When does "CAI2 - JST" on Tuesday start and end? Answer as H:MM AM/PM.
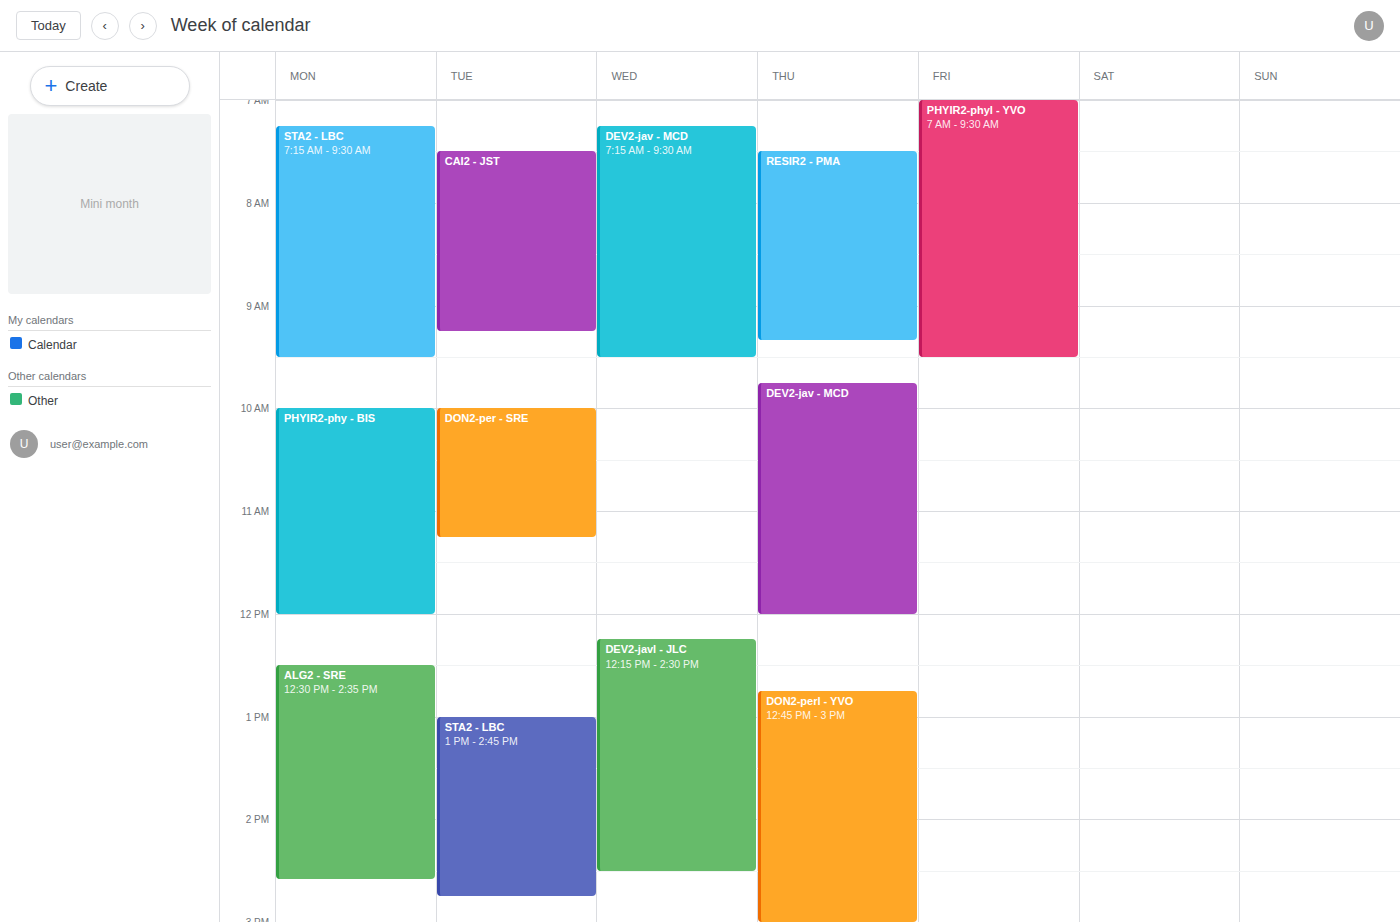
7:30 AM to 9:15 AM